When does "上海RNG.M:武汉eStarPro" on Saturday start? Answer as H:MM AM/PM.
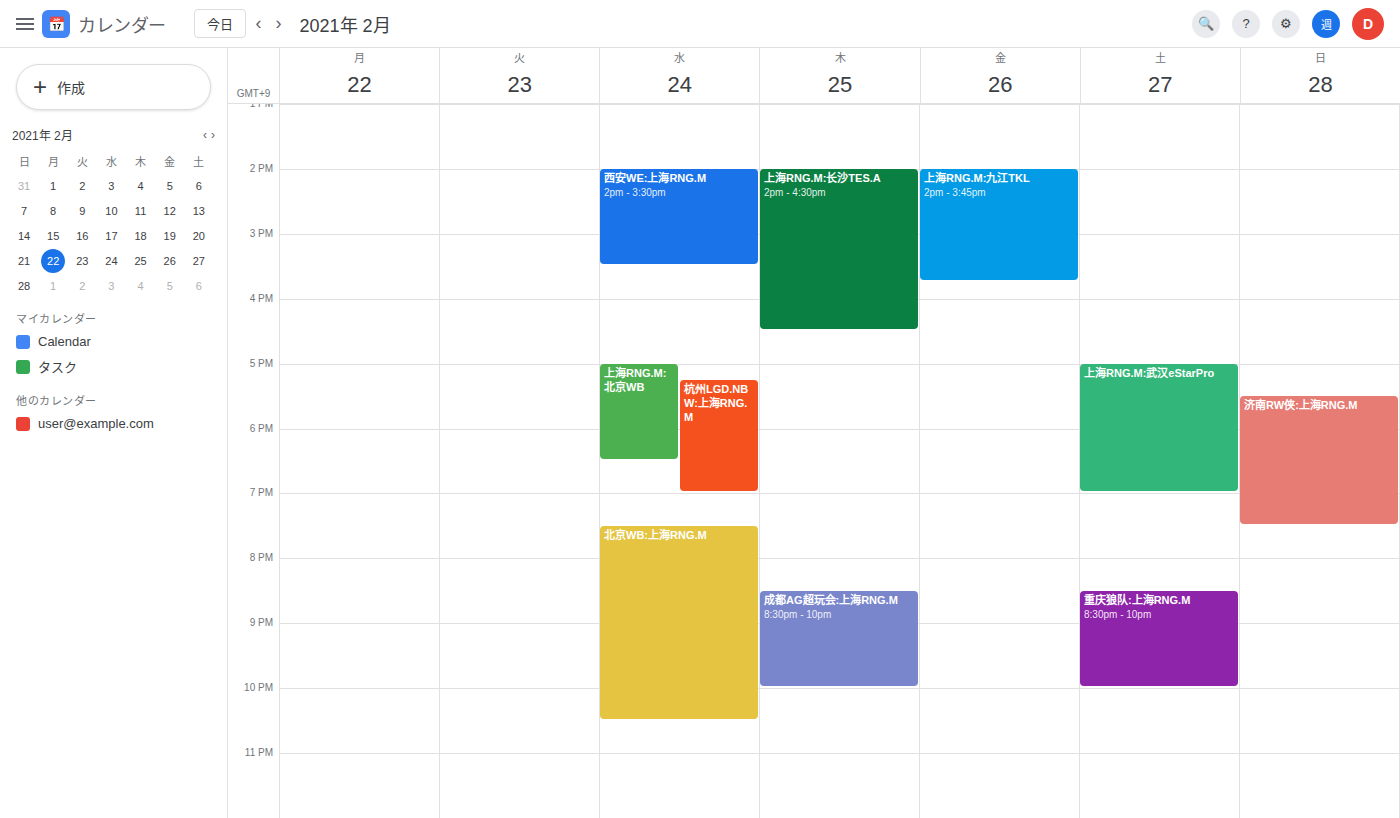
5:00 PM